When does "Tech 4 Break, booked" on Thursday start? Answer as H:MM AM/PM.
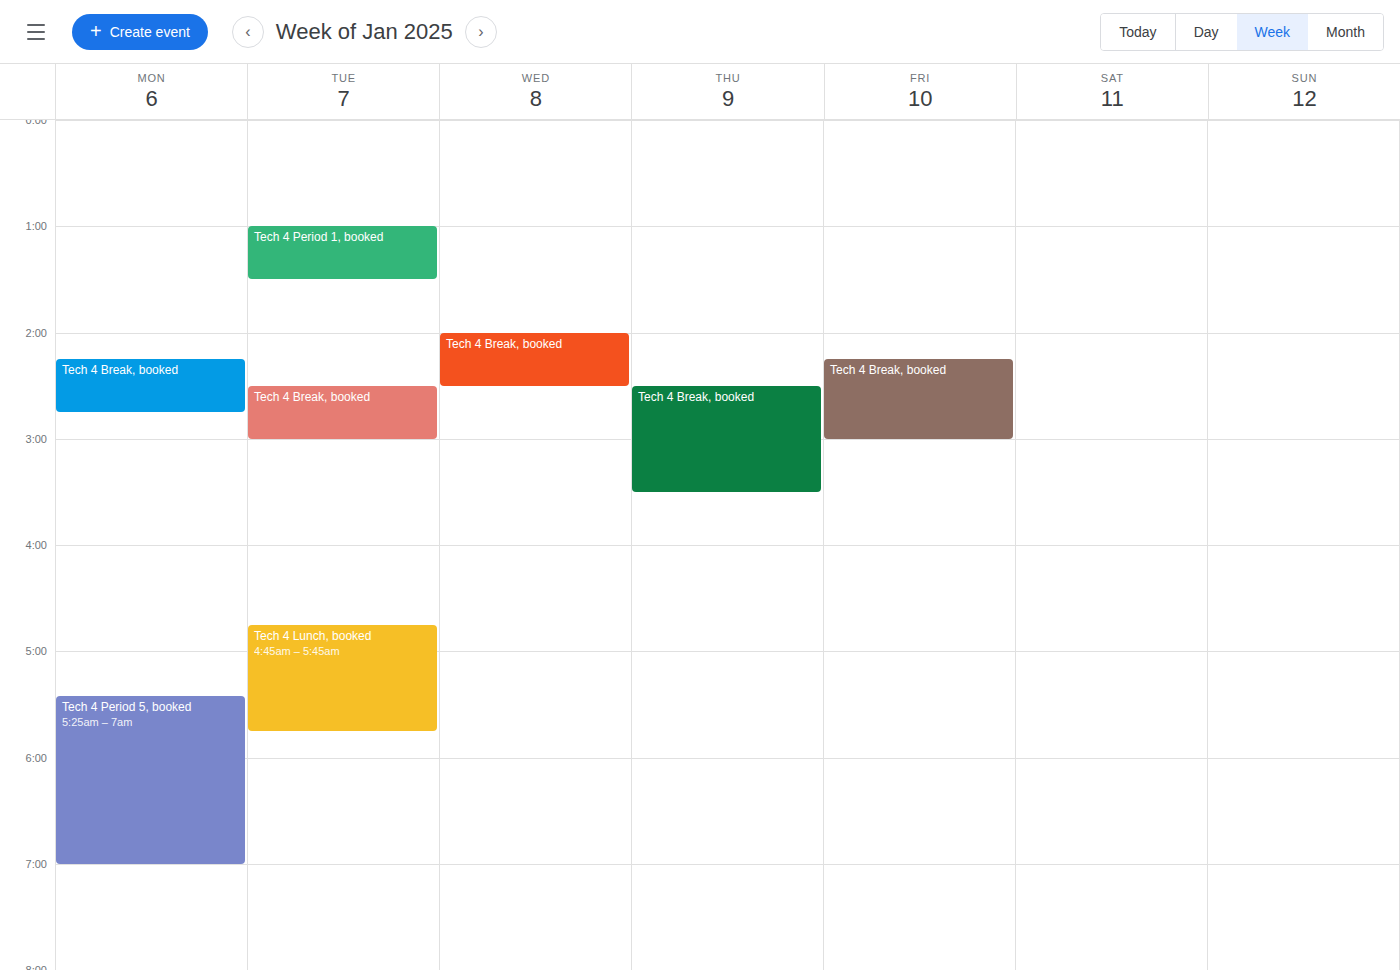
2:30 AM